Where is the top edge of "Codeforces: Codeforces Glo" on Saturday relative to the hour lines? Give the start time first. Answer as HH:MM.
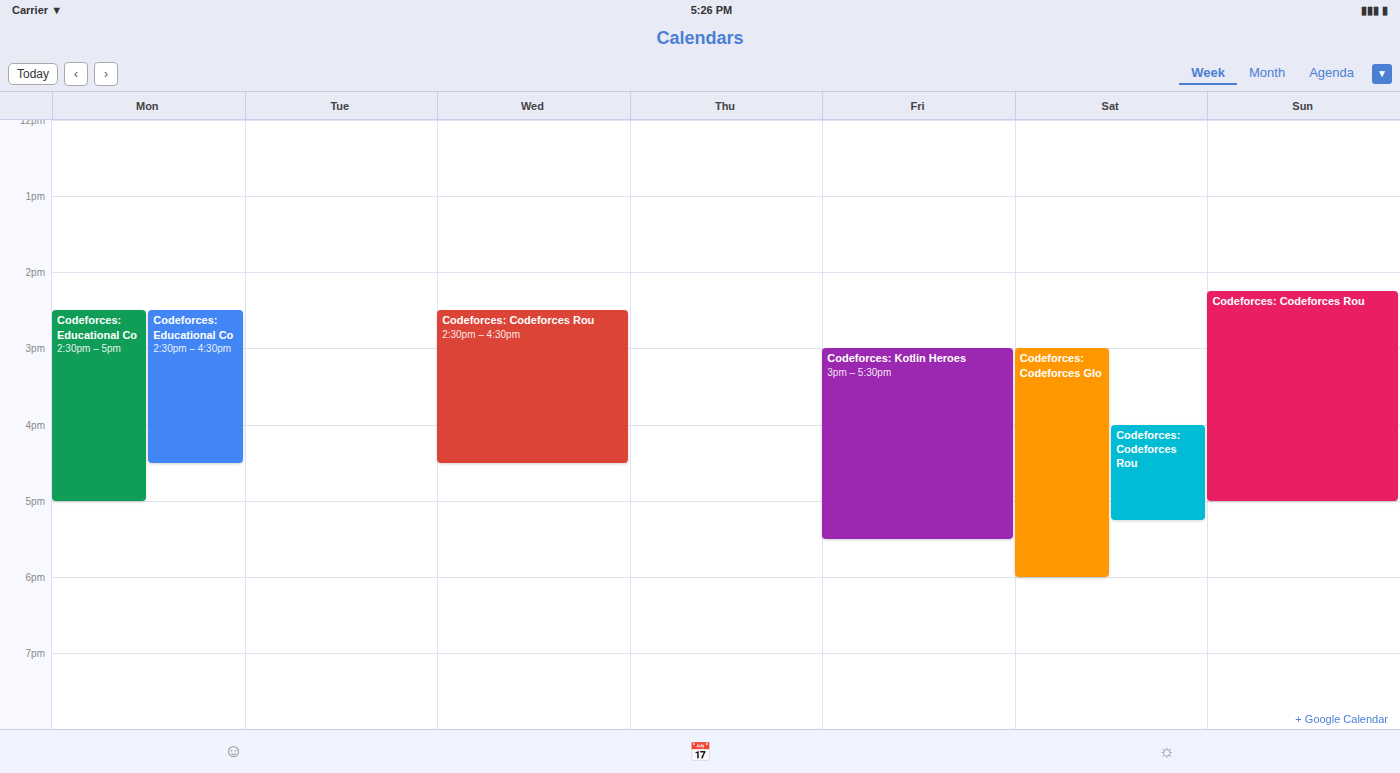
15:00 -- exactly on the 15:00 line.